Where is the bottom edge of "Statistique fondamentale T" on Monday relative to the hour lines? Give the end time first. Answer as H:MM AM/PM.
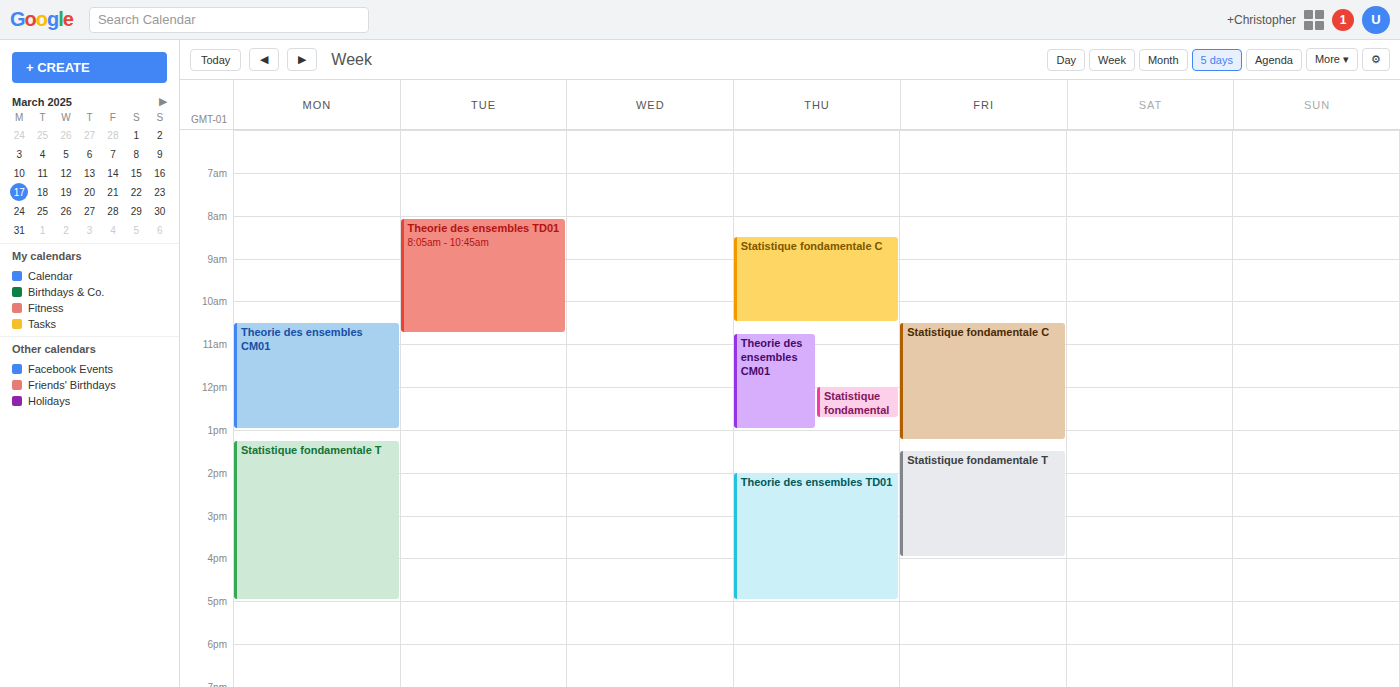
5:00 PM -- exactly on the 5 PM line.